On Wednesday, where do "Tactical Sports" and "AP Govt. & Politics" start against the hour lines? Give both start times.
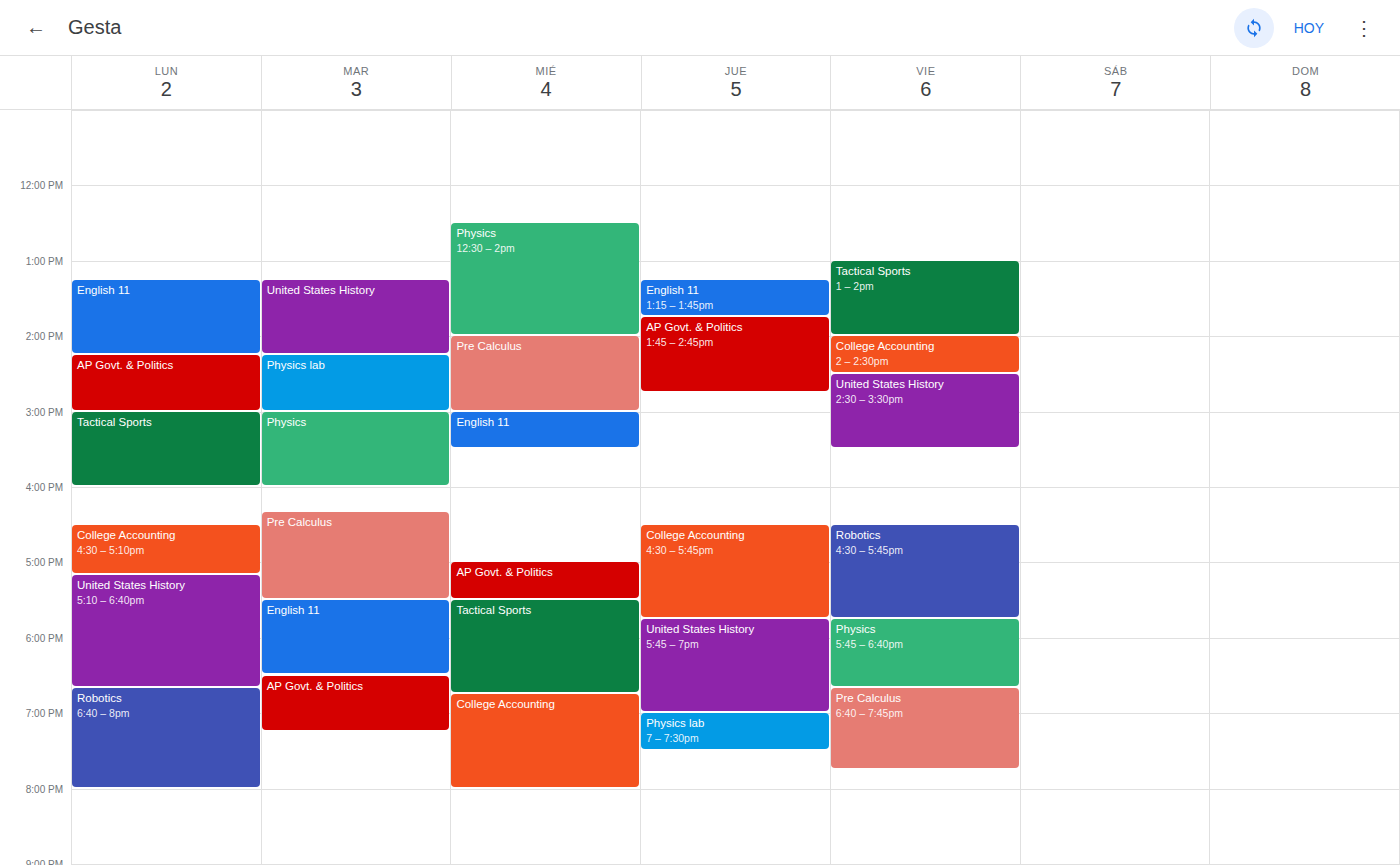
"Tactical Sports": 17:30, halfway between the 17:00 and 18:00 lines. "AP Govt. & Politics": 17:00, exactly on the 17:00 line.